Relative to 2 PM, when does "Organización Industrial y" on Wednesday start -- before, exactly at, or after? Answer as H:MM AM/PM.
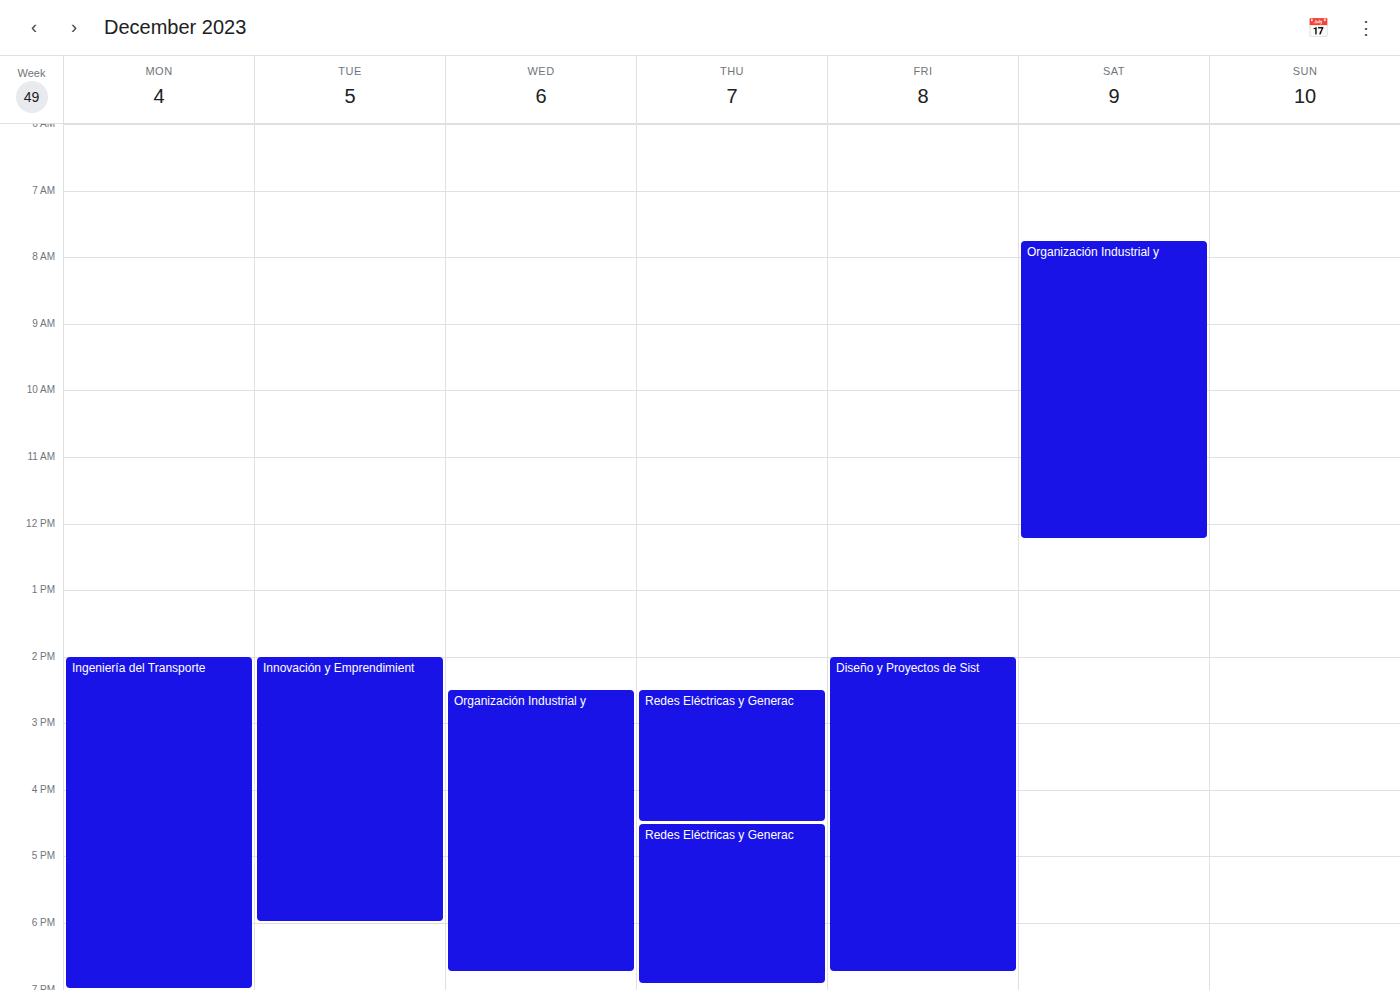
2:30 PM -- after 2 PM, 30 minutes below the 2 PM line.